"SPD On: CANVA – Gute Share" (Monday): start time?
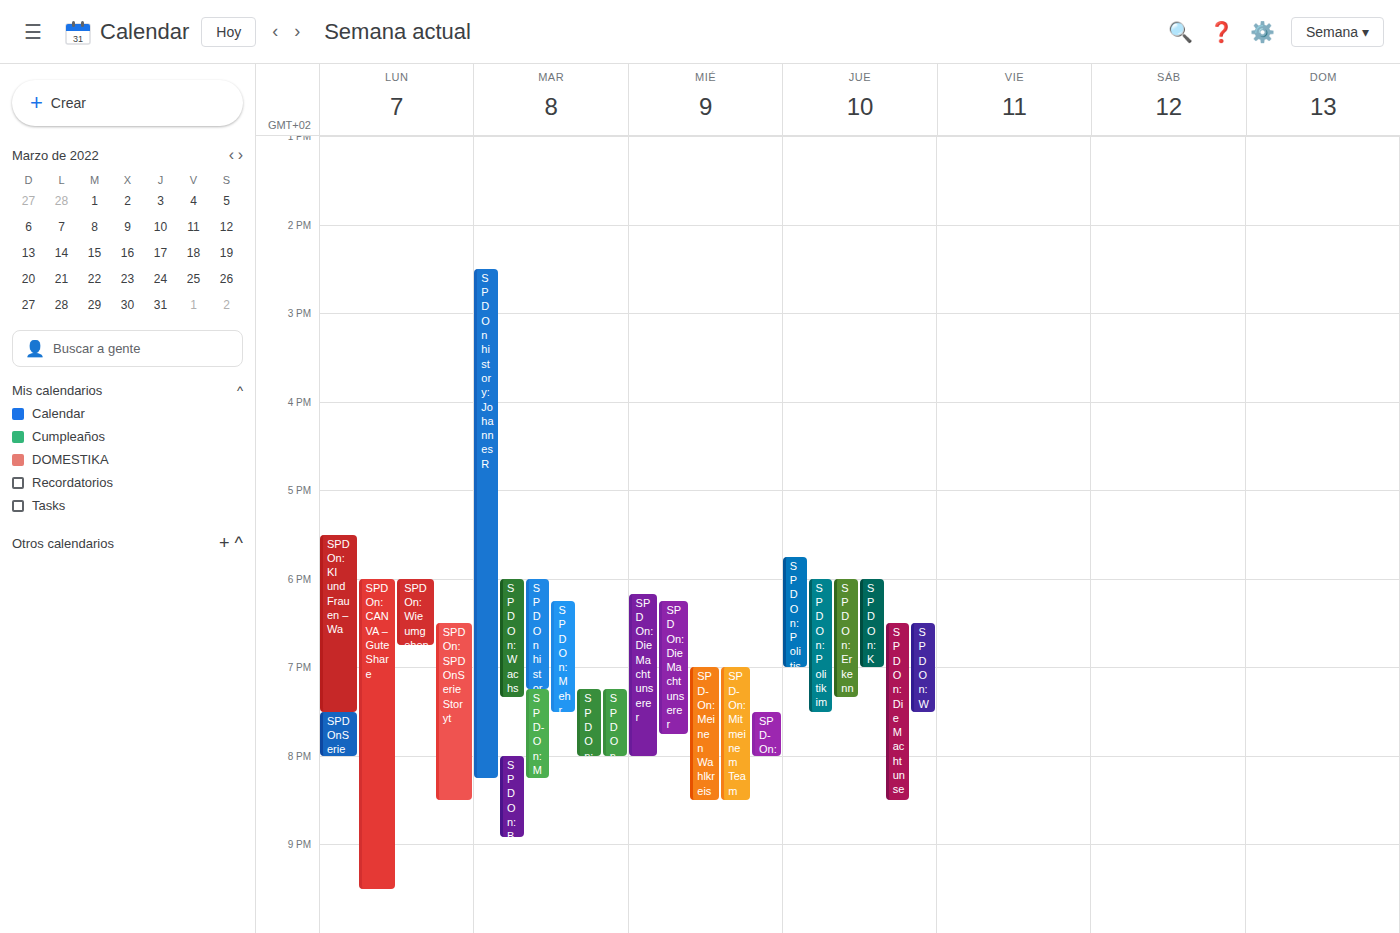
6:00 PM